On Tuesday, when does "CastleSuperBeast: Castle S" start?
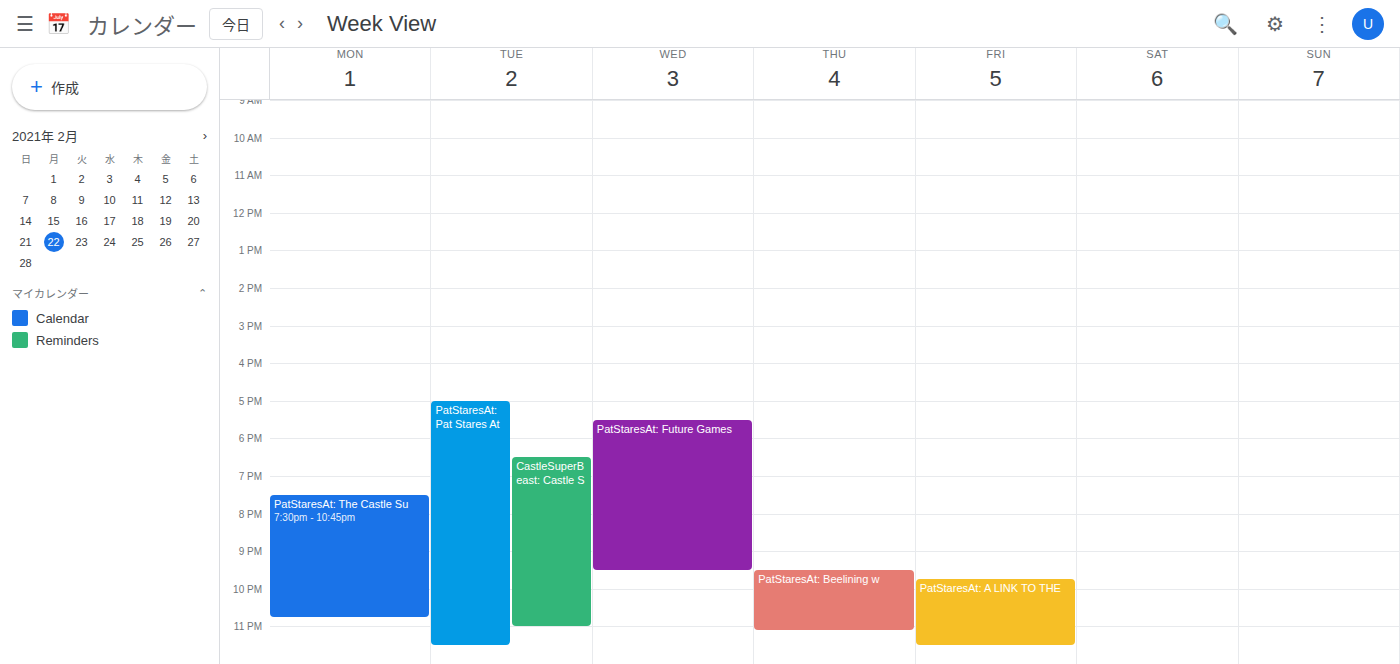
6:30 PM